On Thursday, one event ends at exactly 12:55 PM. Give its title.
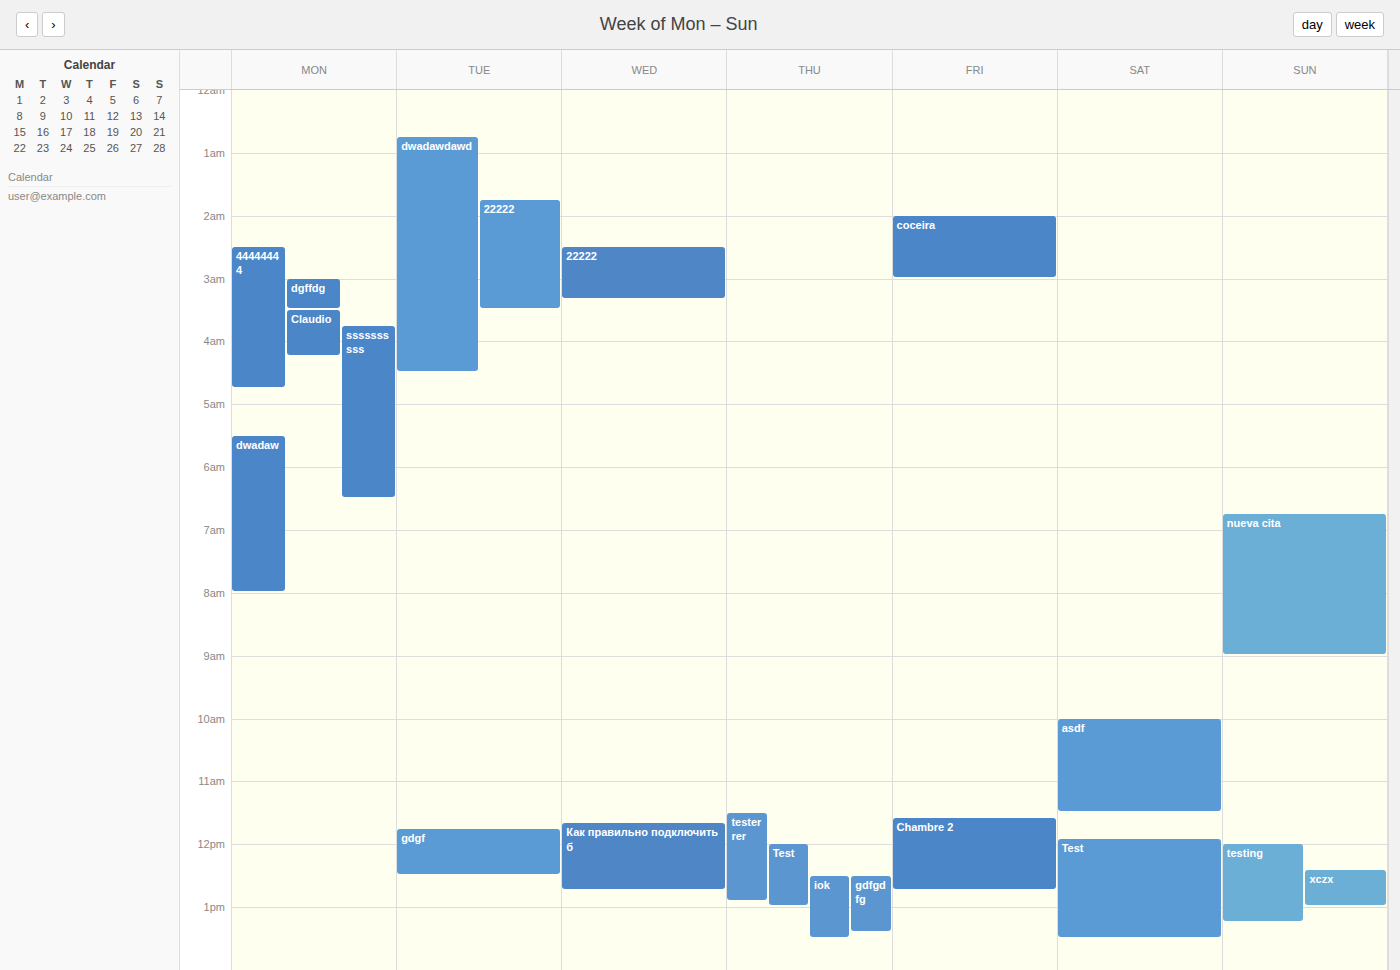
"testerrer"